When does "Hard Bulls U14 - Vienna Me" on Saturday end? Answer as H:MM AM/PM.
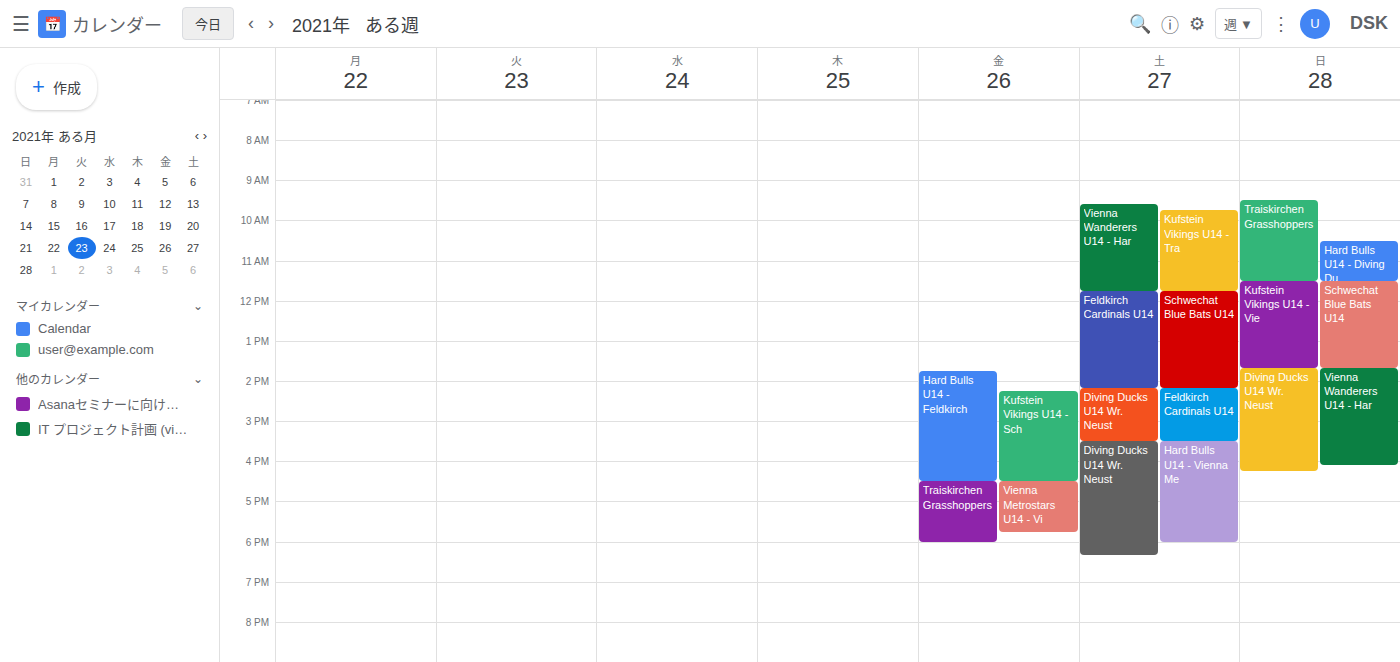
6:00 PM